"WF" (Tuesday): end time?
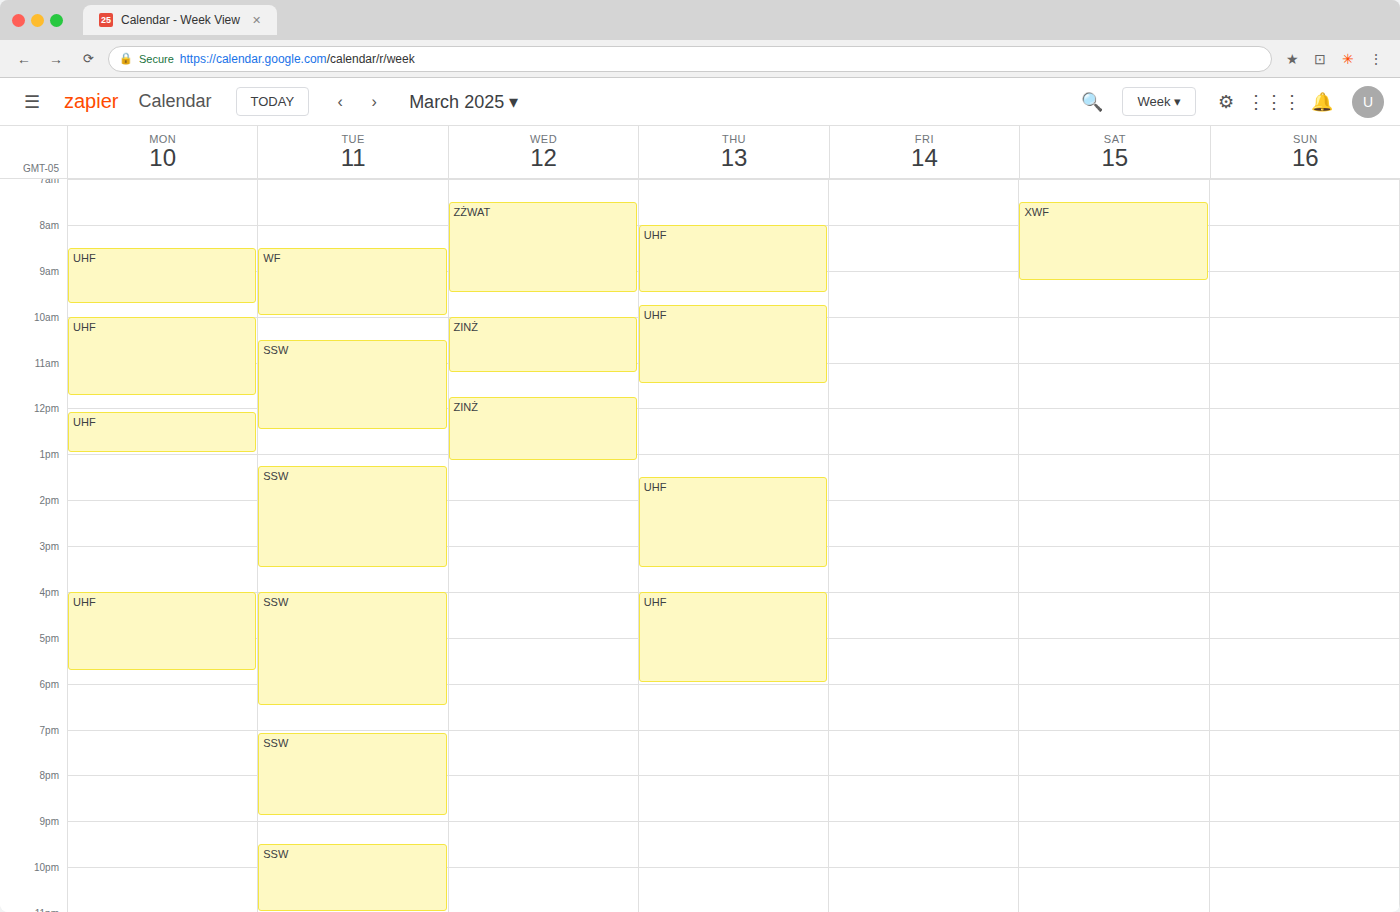
10:00 AM